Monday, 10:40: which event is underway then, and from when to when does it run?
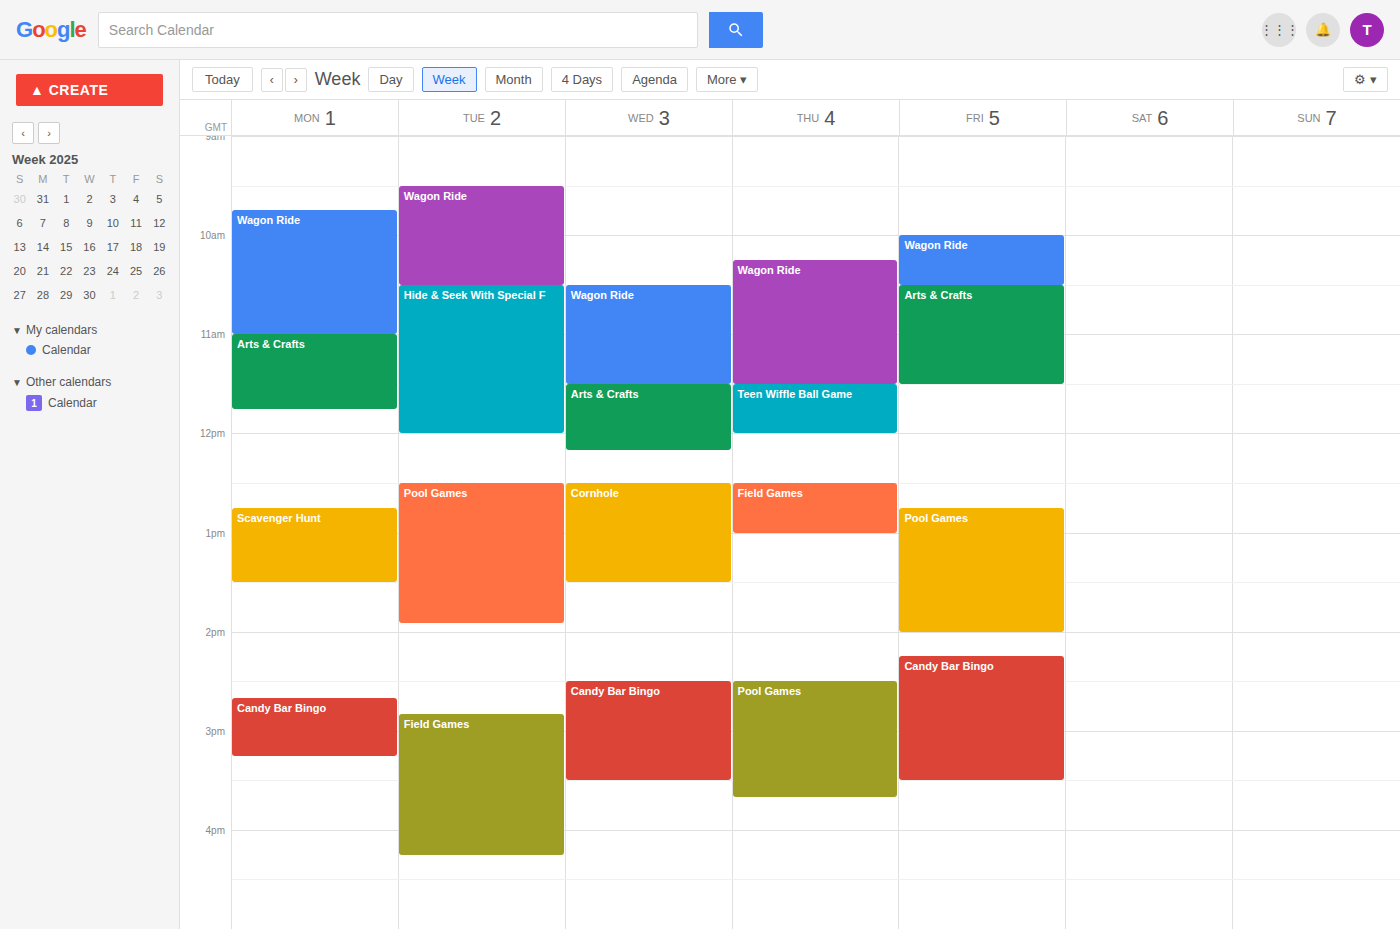
"Wagon Ride", 09:45 to 11:00